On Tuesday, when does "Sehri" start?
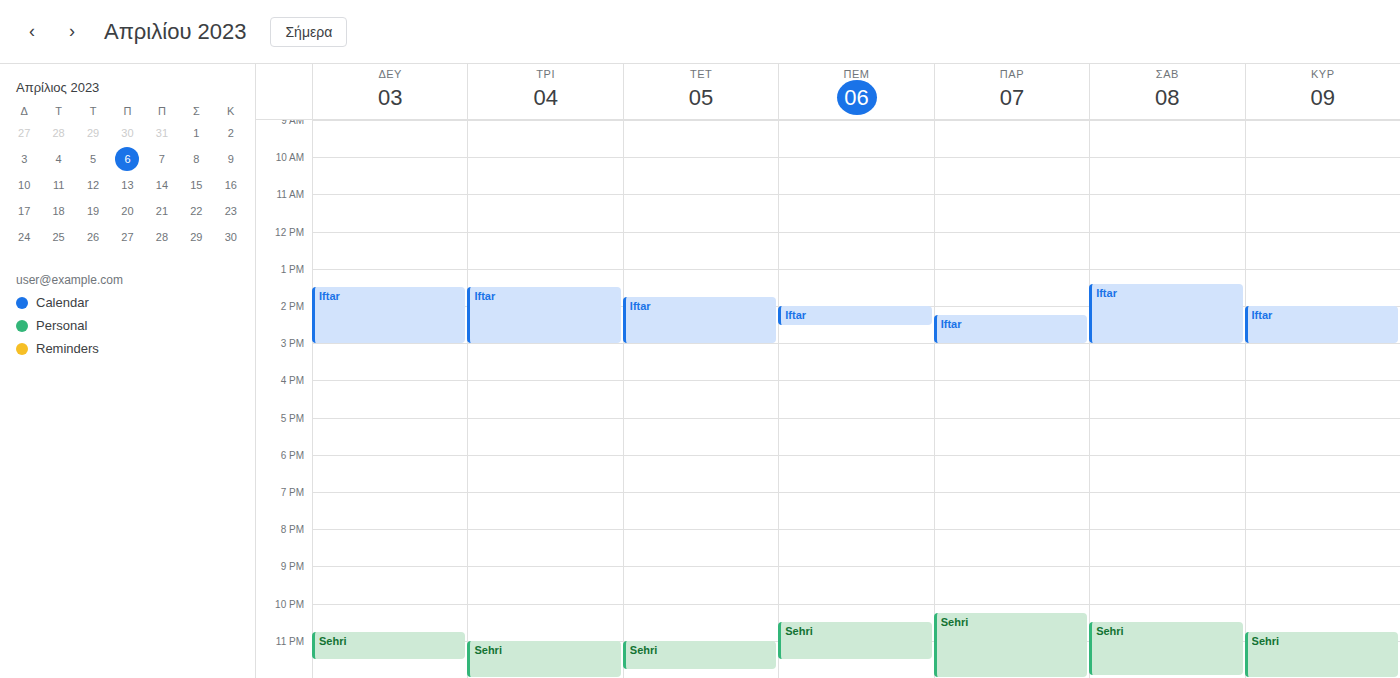
11:00 PM